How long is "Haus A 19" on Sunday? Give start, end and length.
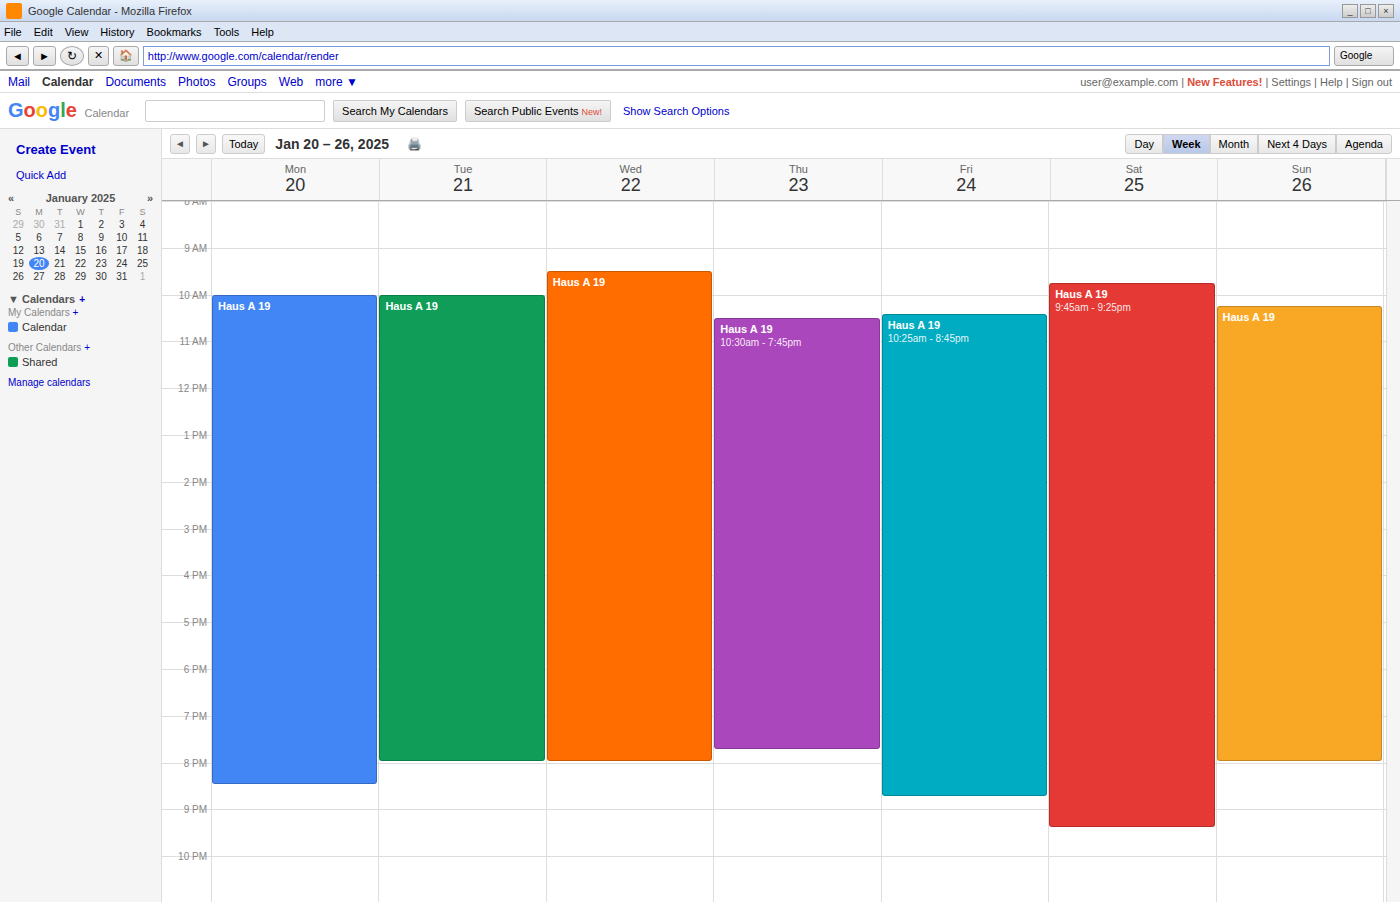
10:15 AM to 8:00 PM, 9 hours 45 minutes